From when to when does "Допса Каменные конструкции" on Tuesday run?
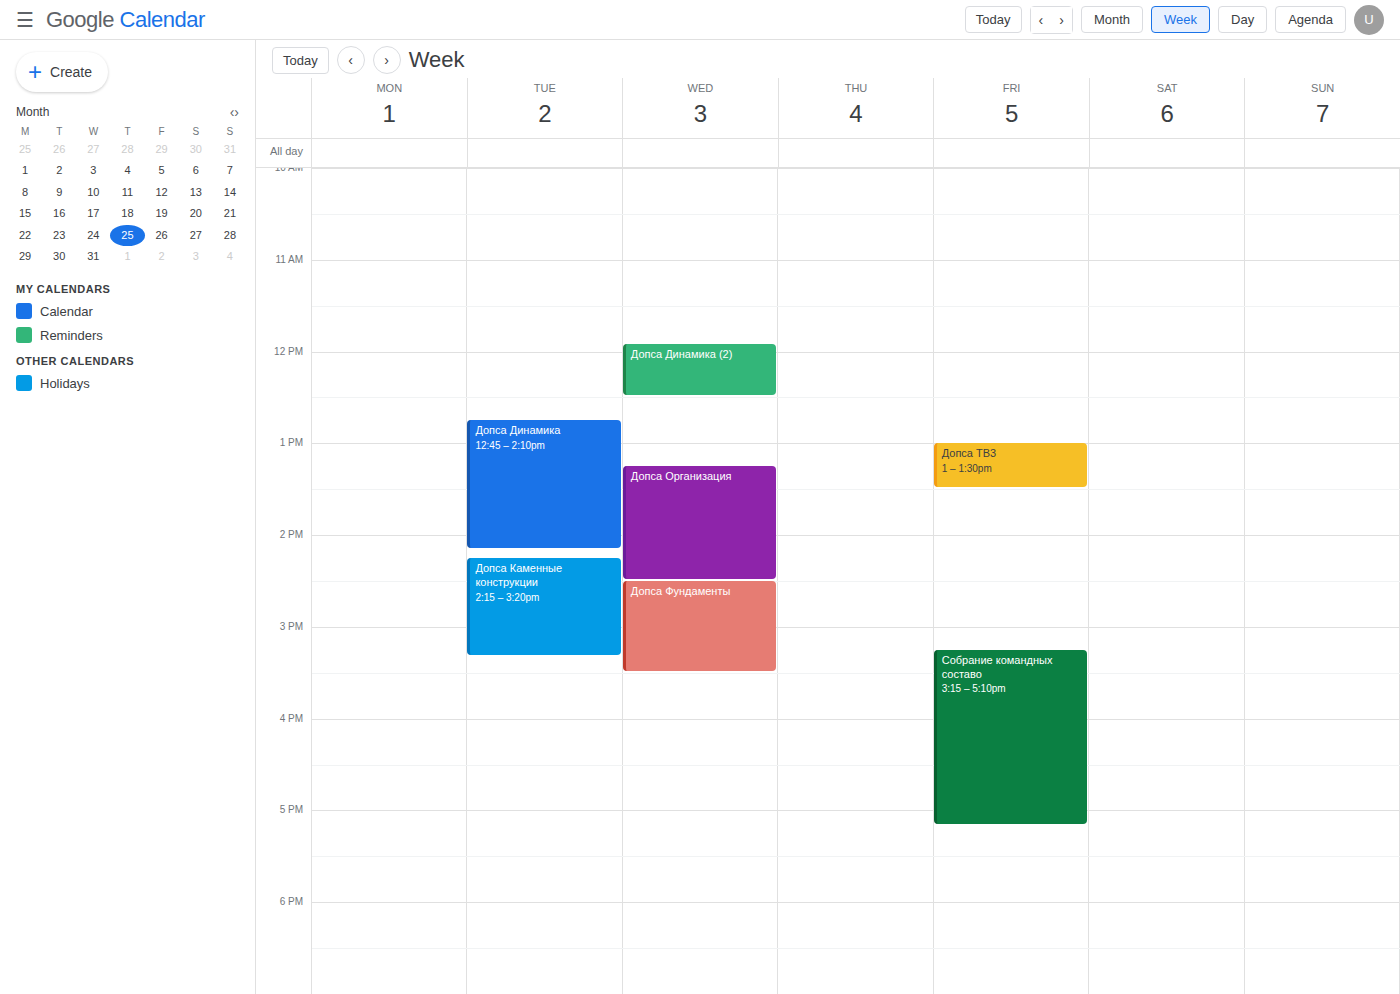
2:15 PM to 3:20 PM